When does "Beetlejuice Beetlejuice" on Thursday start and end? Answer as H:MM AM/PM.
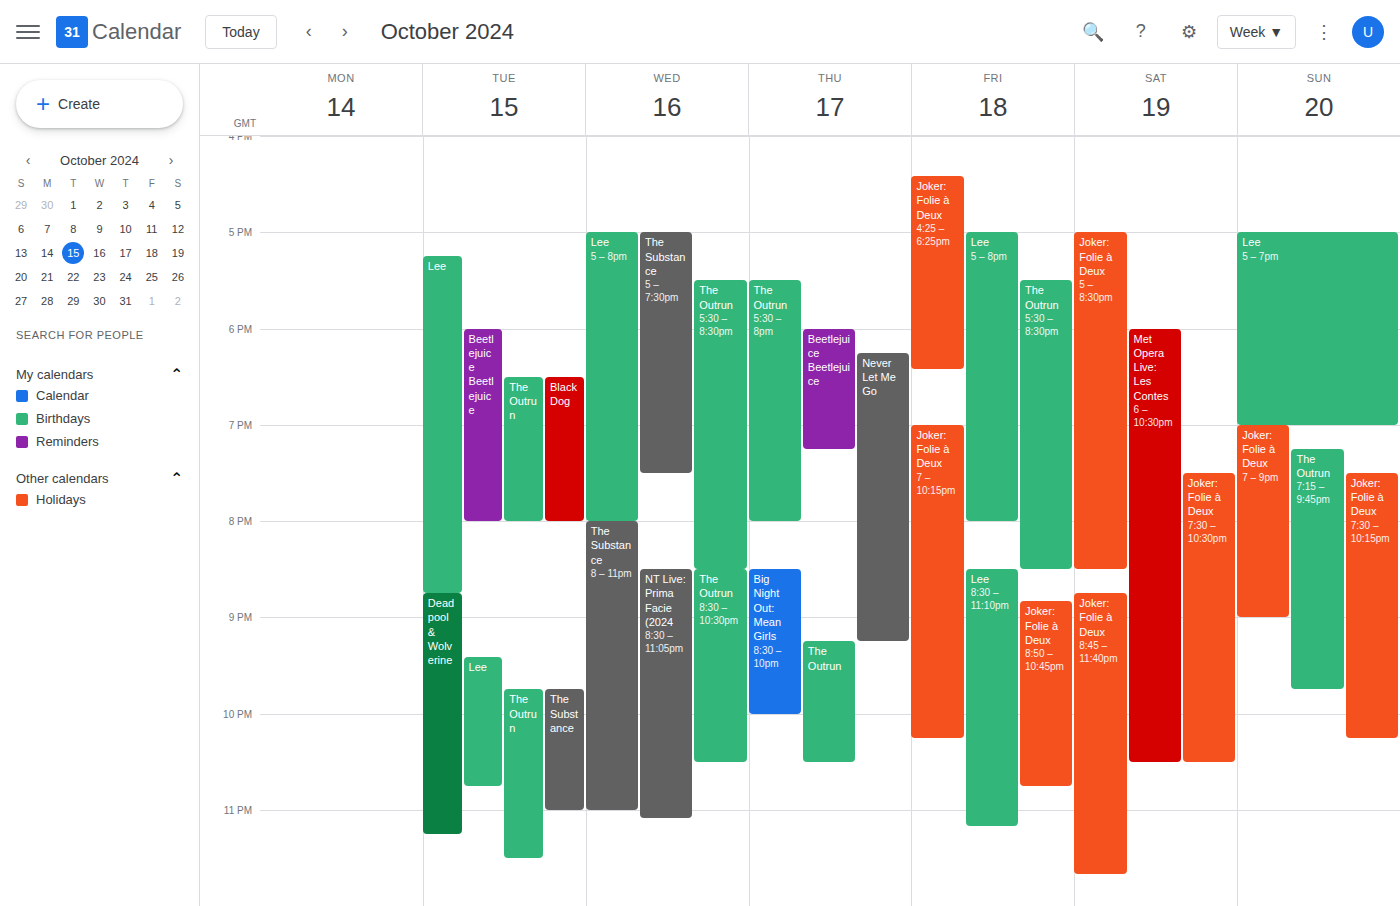
6:00 PM to 7:15 PM